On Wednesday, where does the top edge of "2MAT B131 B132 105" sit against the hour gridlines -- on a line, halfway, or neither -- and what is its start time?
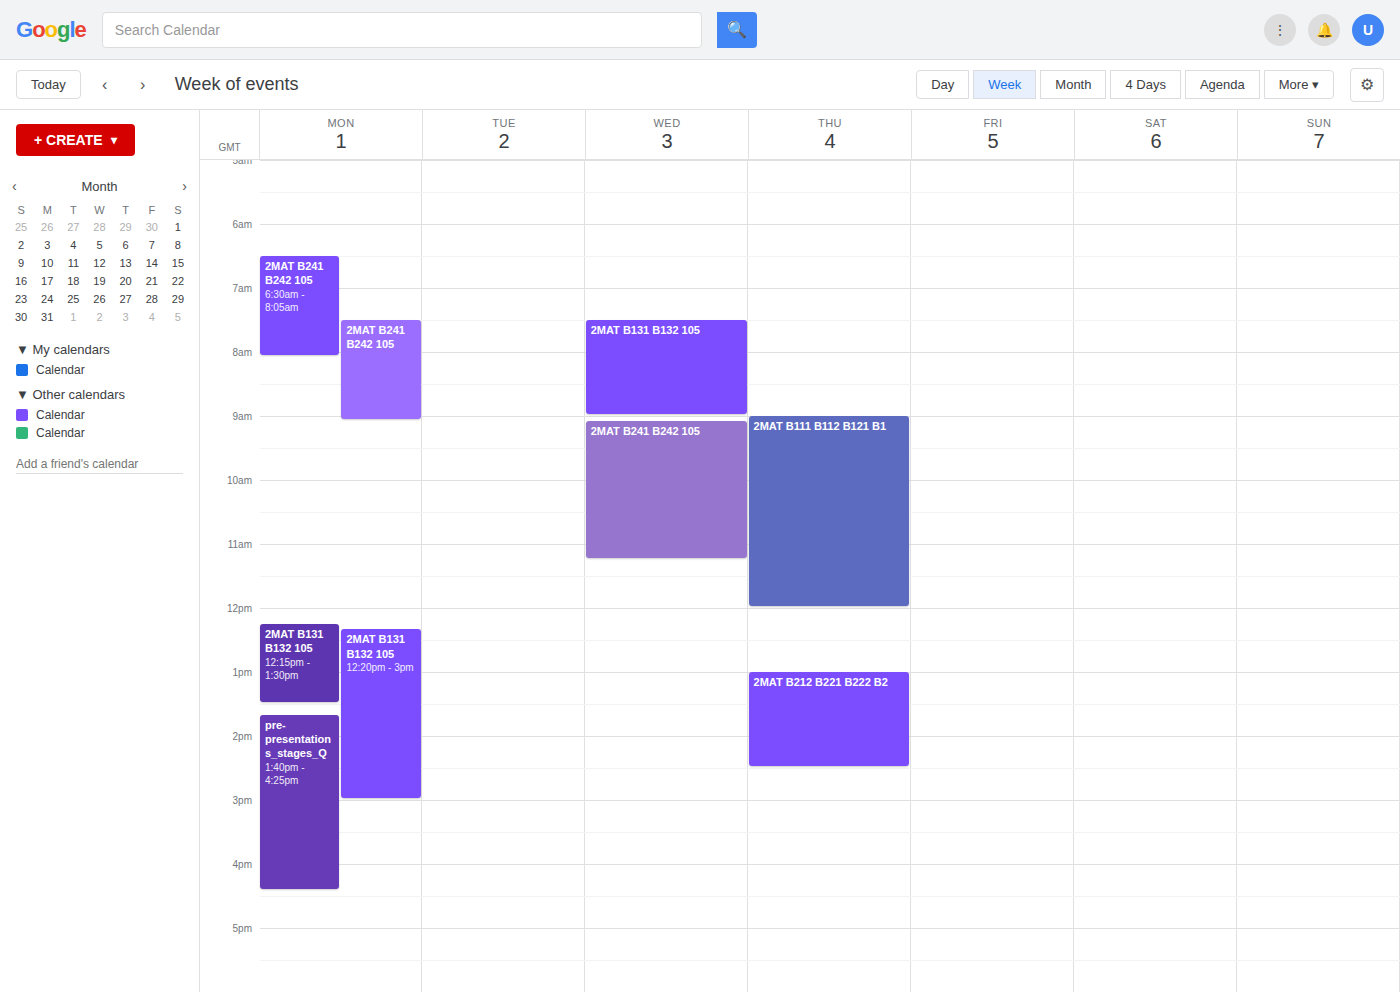
7:30 AM -- halfway between the 7 AM and 8 AM lines.